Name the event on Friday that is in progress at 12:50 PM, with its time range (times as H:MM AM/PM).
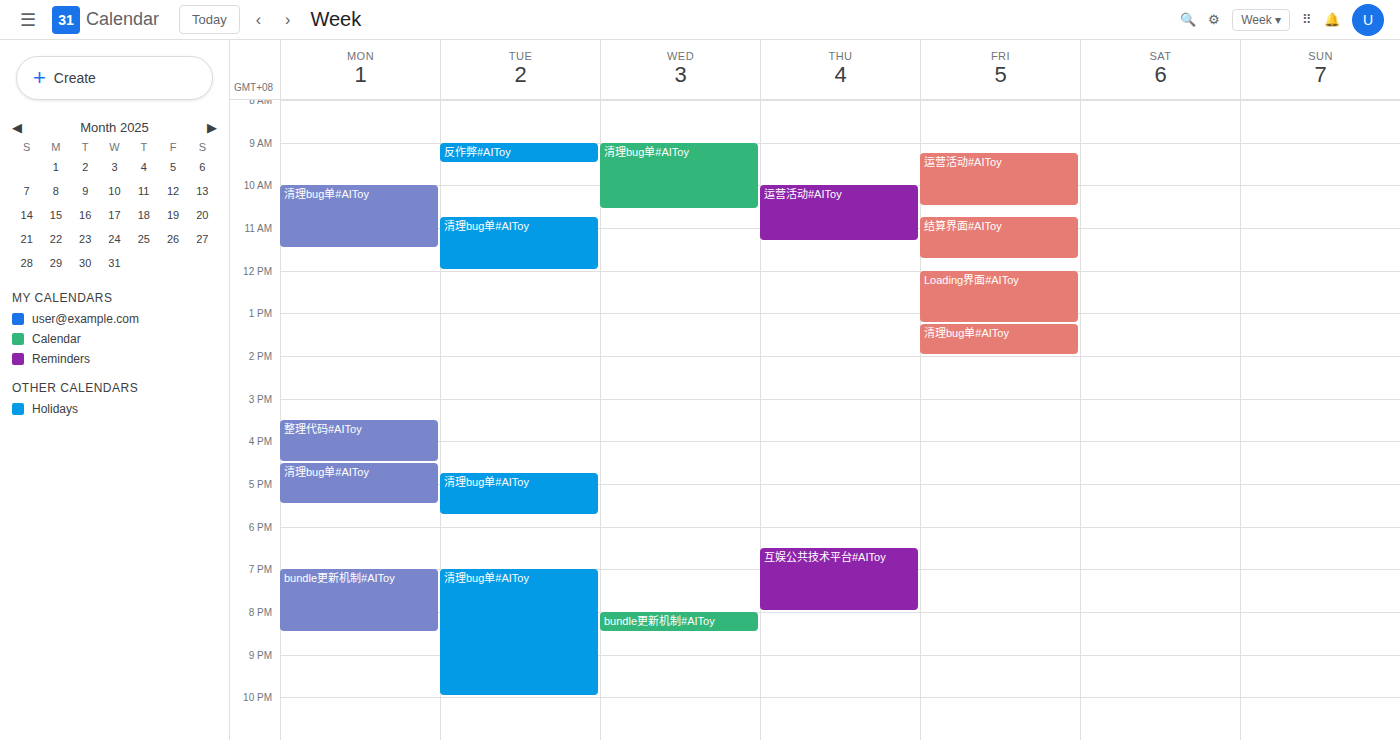
"Loading界面#AIToy", 12:00 PM to 1:15 PM